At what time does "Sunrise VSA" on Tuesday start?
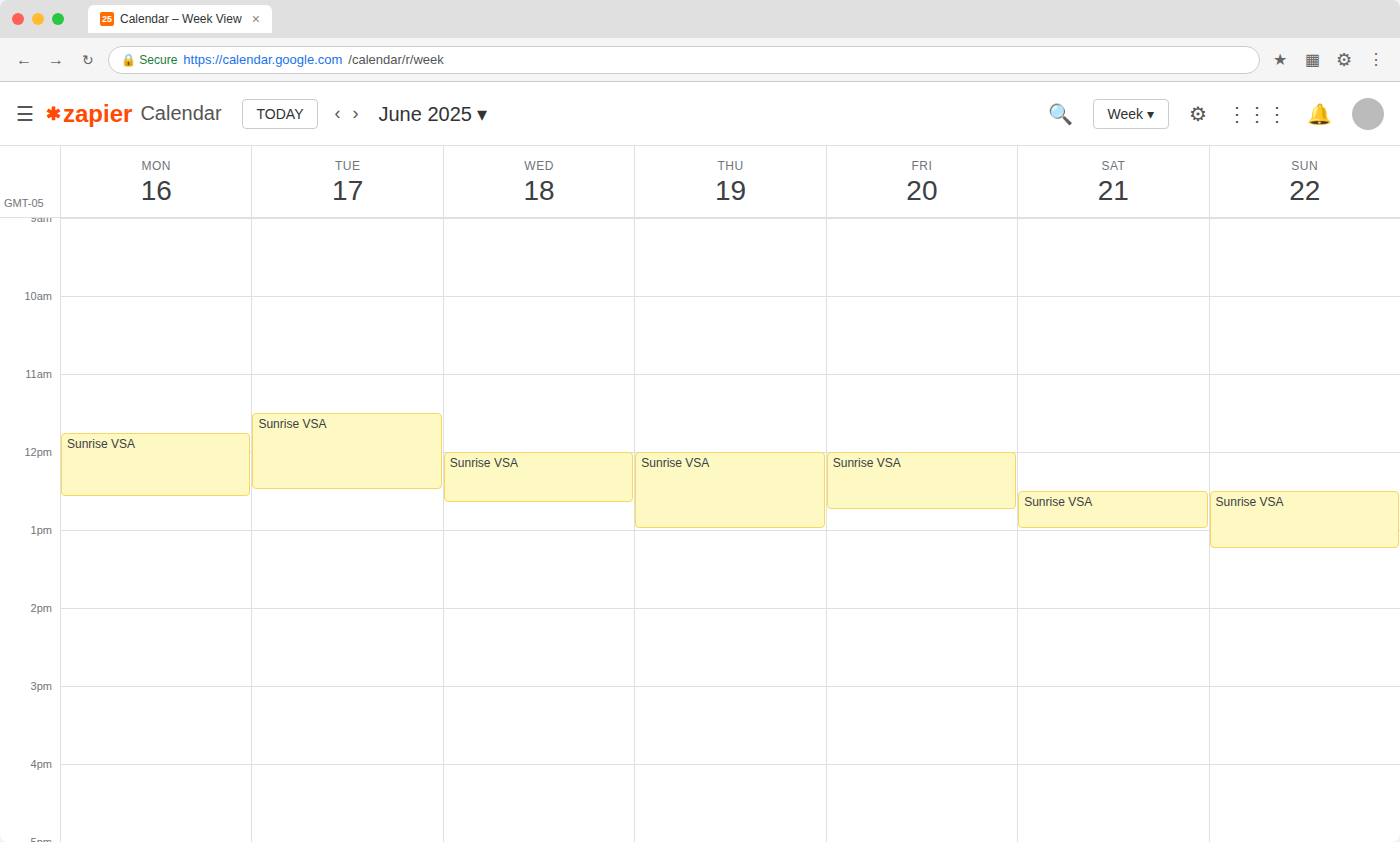
11:30 AM